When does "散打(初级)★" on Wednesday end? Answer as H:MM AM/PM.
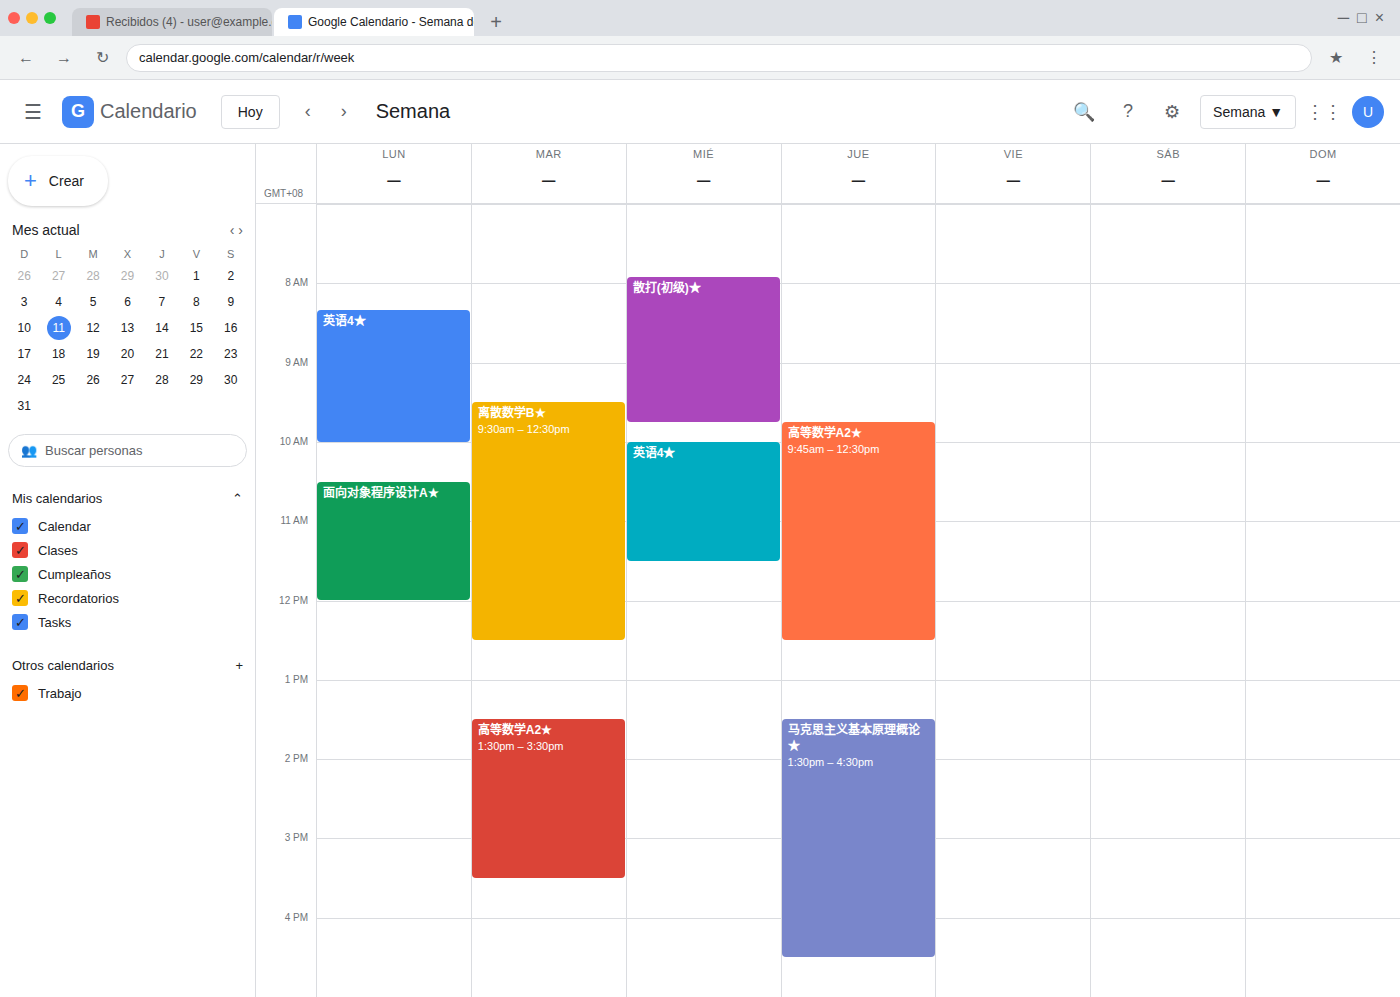
9:45 AM